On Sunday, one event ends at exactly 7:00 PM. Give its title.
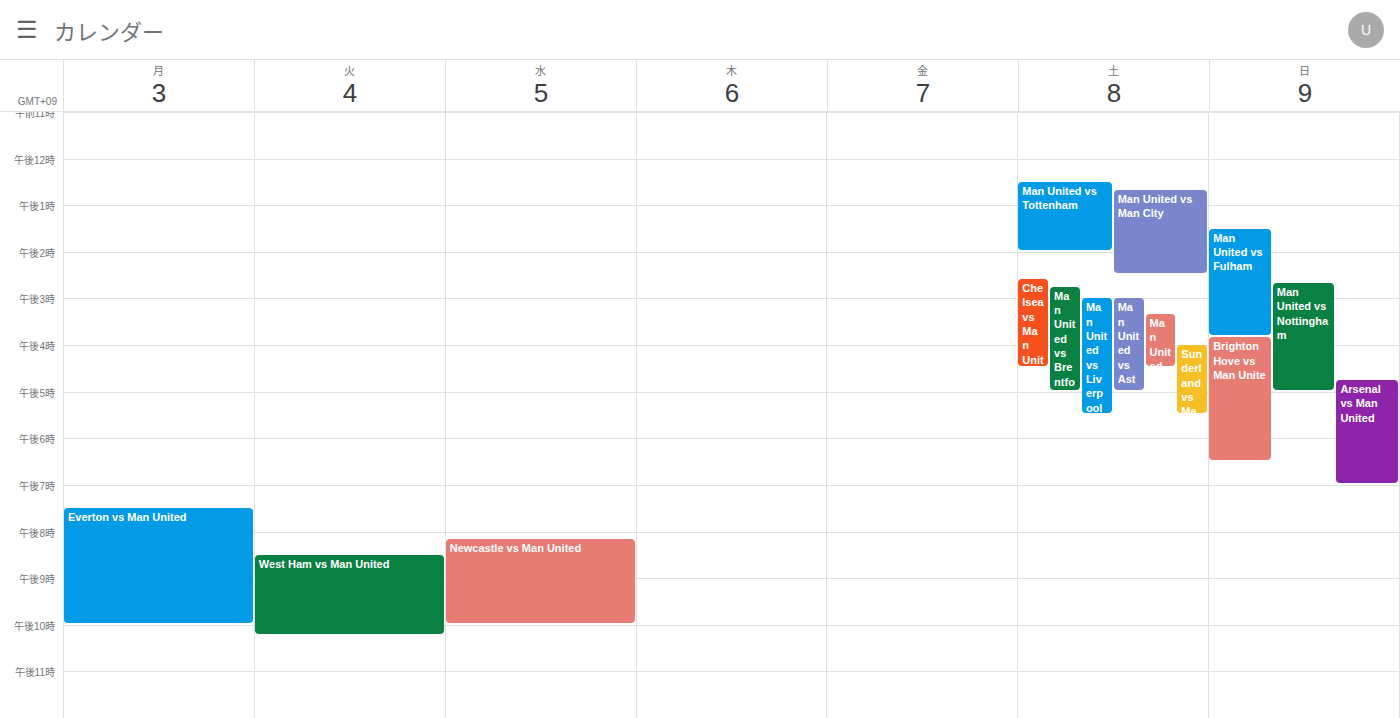
"Arsenal vs Man United"